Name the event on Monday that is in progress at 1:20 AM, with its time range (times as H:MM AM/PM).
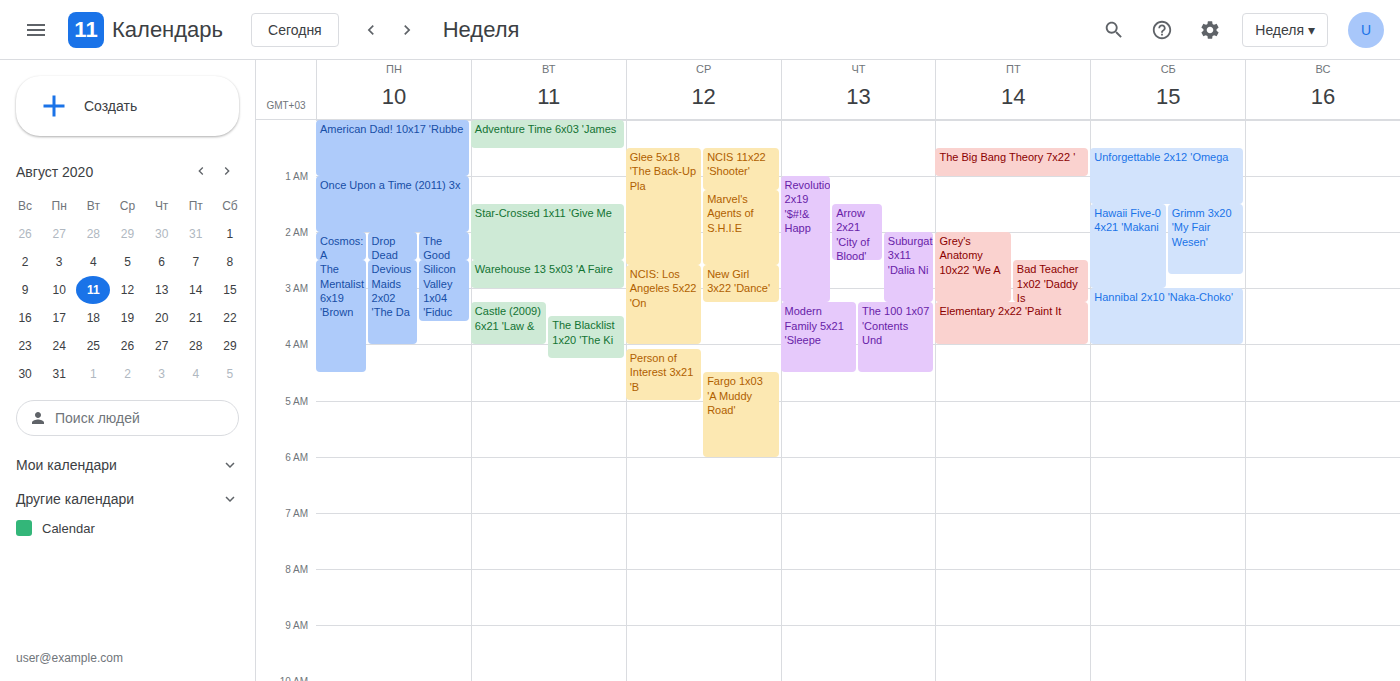
"Once Upon a Time (2011) 3x", 1:00 AM to 2:00 AM